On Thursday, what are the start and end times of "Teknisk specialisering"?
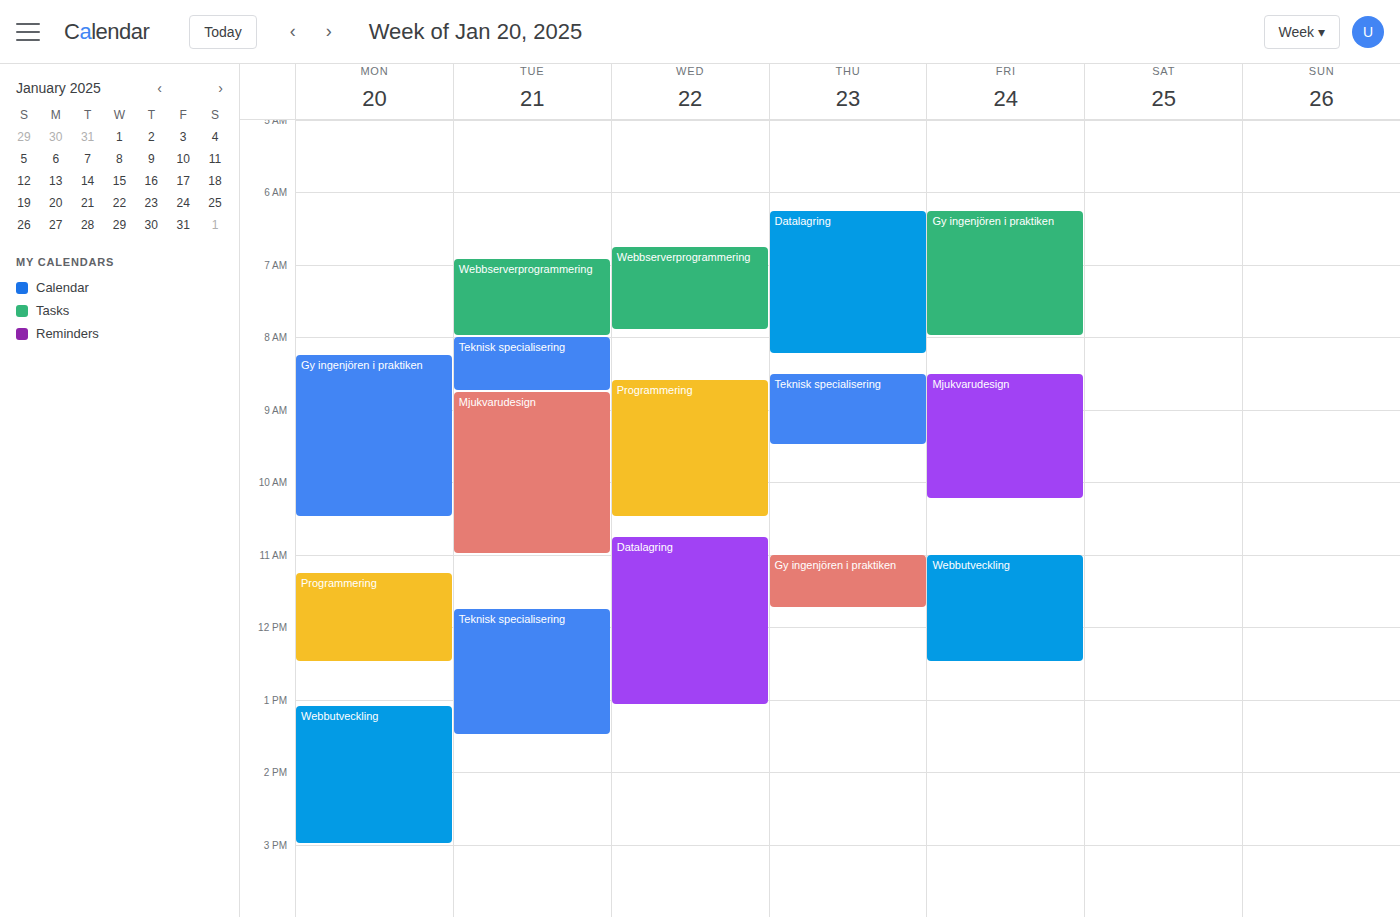
8:30 AM to 9:30 AM